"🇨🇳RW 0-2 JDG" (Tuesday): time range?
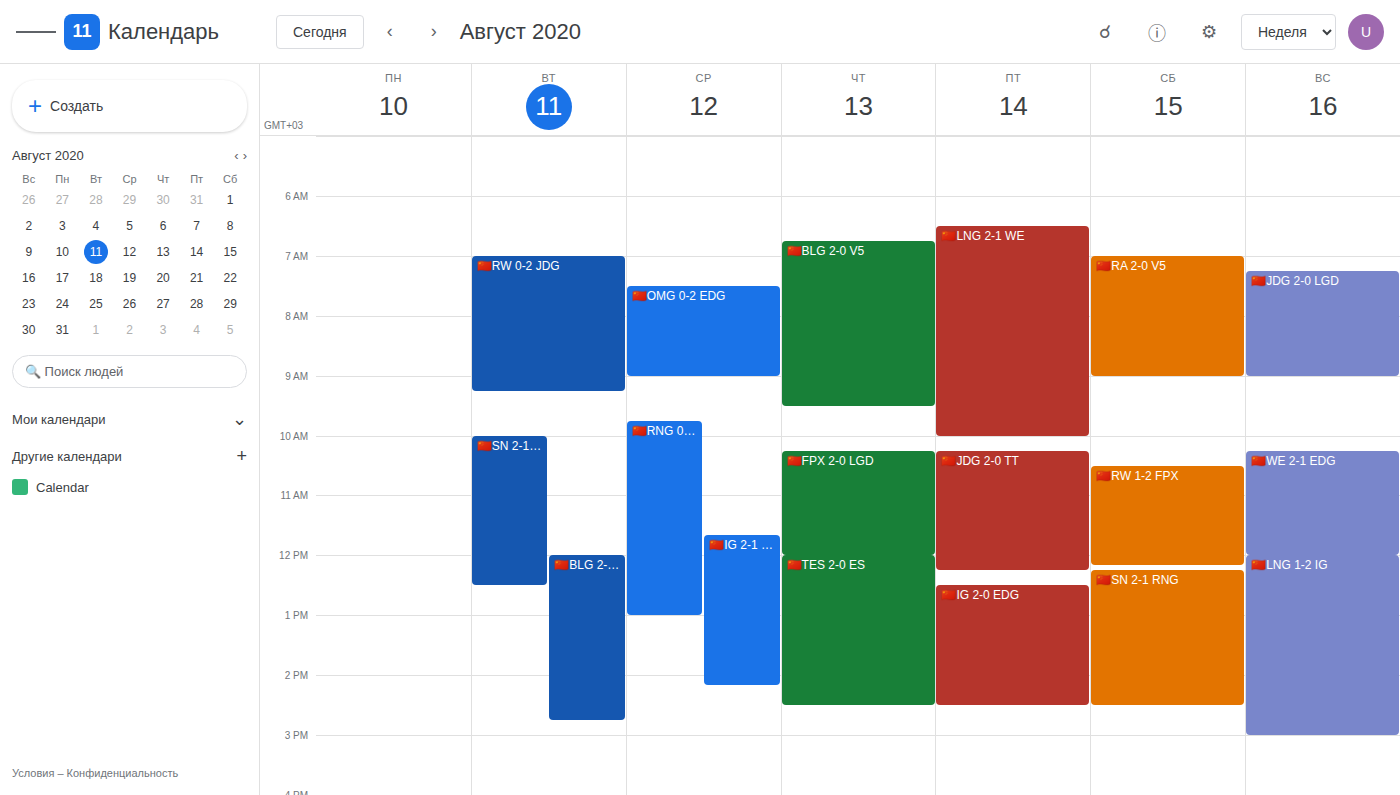
7:00 AM to 9:15 AM